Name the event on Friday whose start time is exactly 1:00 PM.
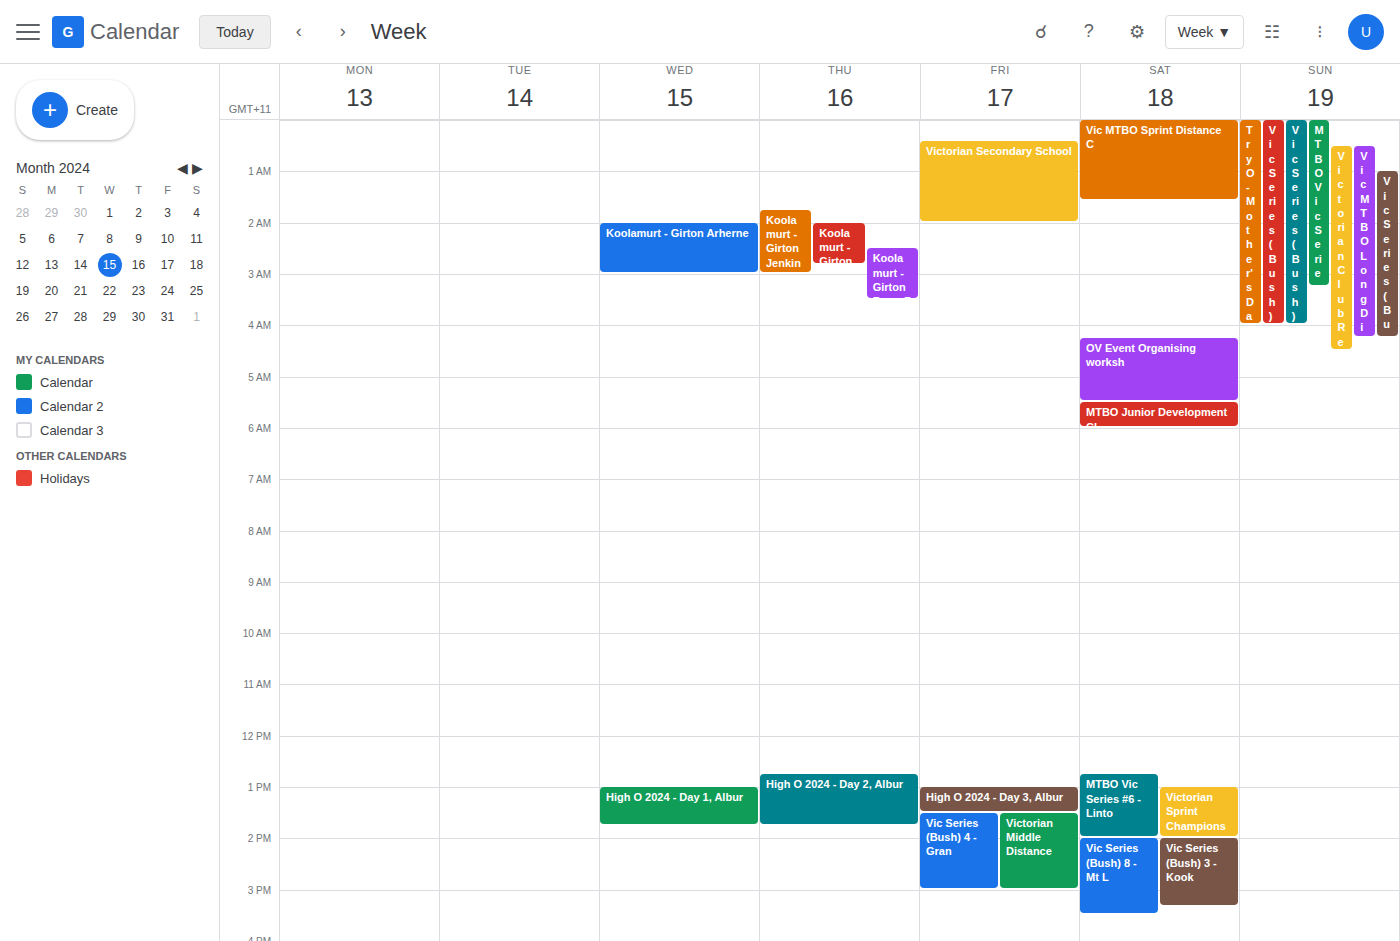
"High O 2024 - Day 3, Albur"